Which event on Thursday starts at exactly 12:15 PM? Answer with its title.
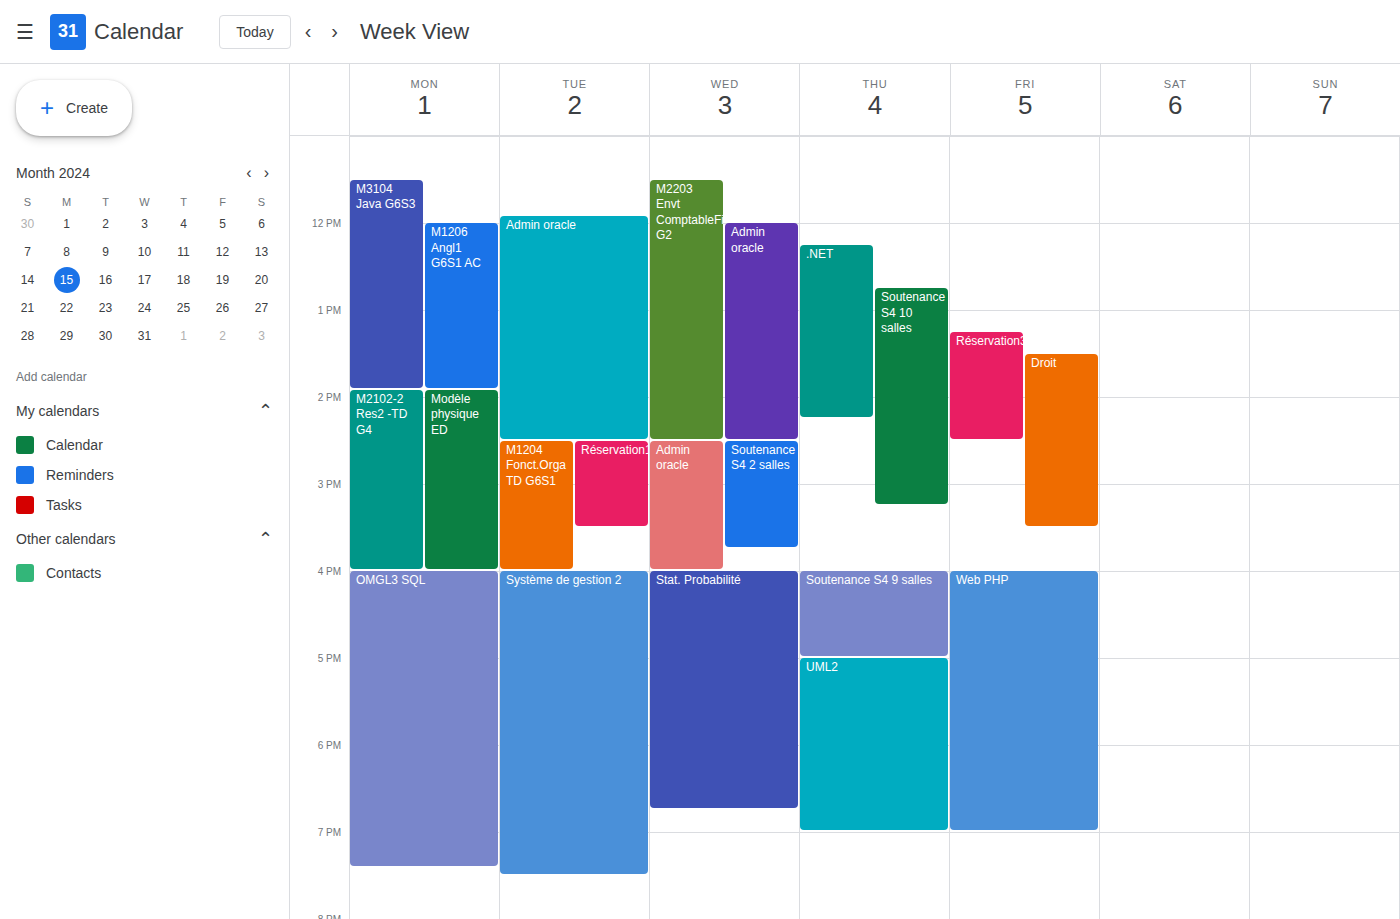
".NET"